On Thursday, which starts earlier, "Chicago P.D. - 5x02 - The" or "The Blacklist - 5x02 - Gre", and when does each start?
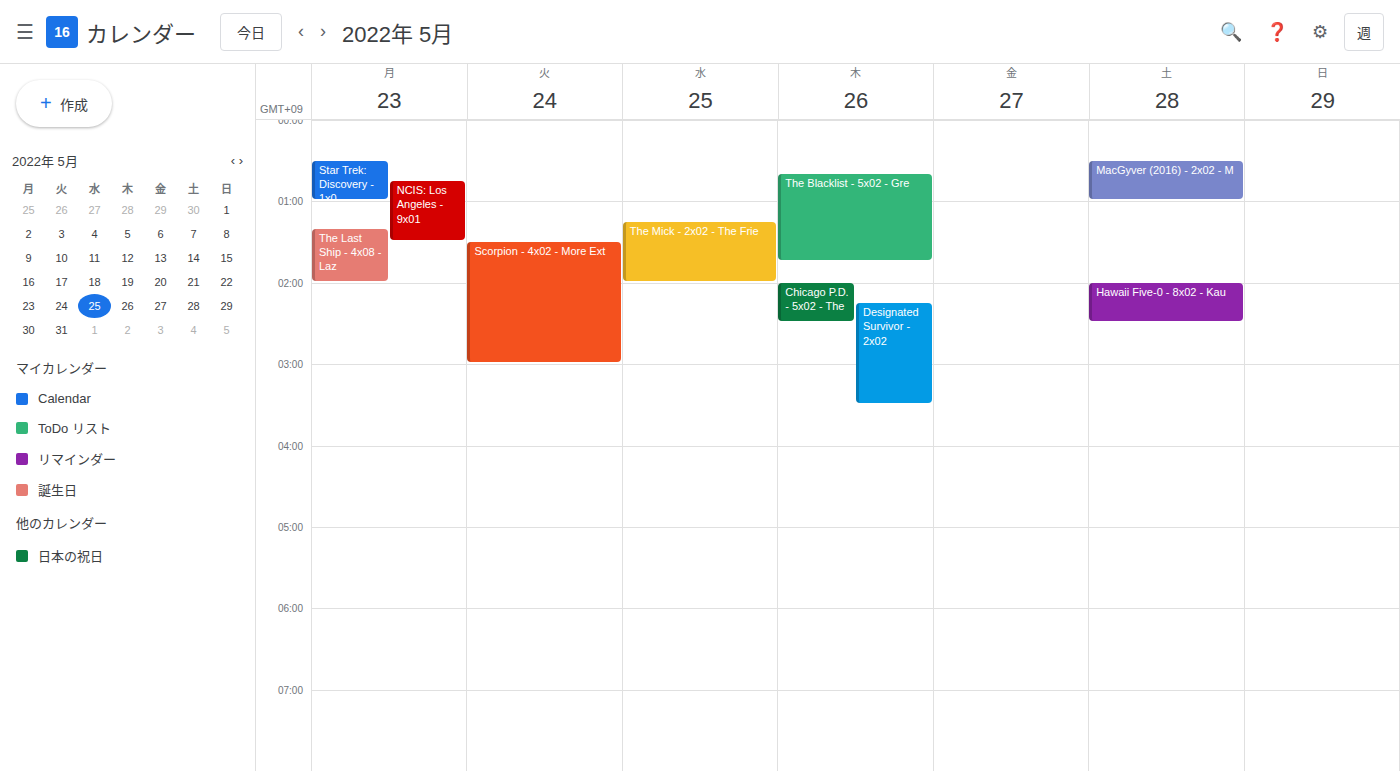
"The Blacklist - 5x02 - Gre" 12:40 AM; "Chicago P.D. - 5x02 - The" 2:00 AM.